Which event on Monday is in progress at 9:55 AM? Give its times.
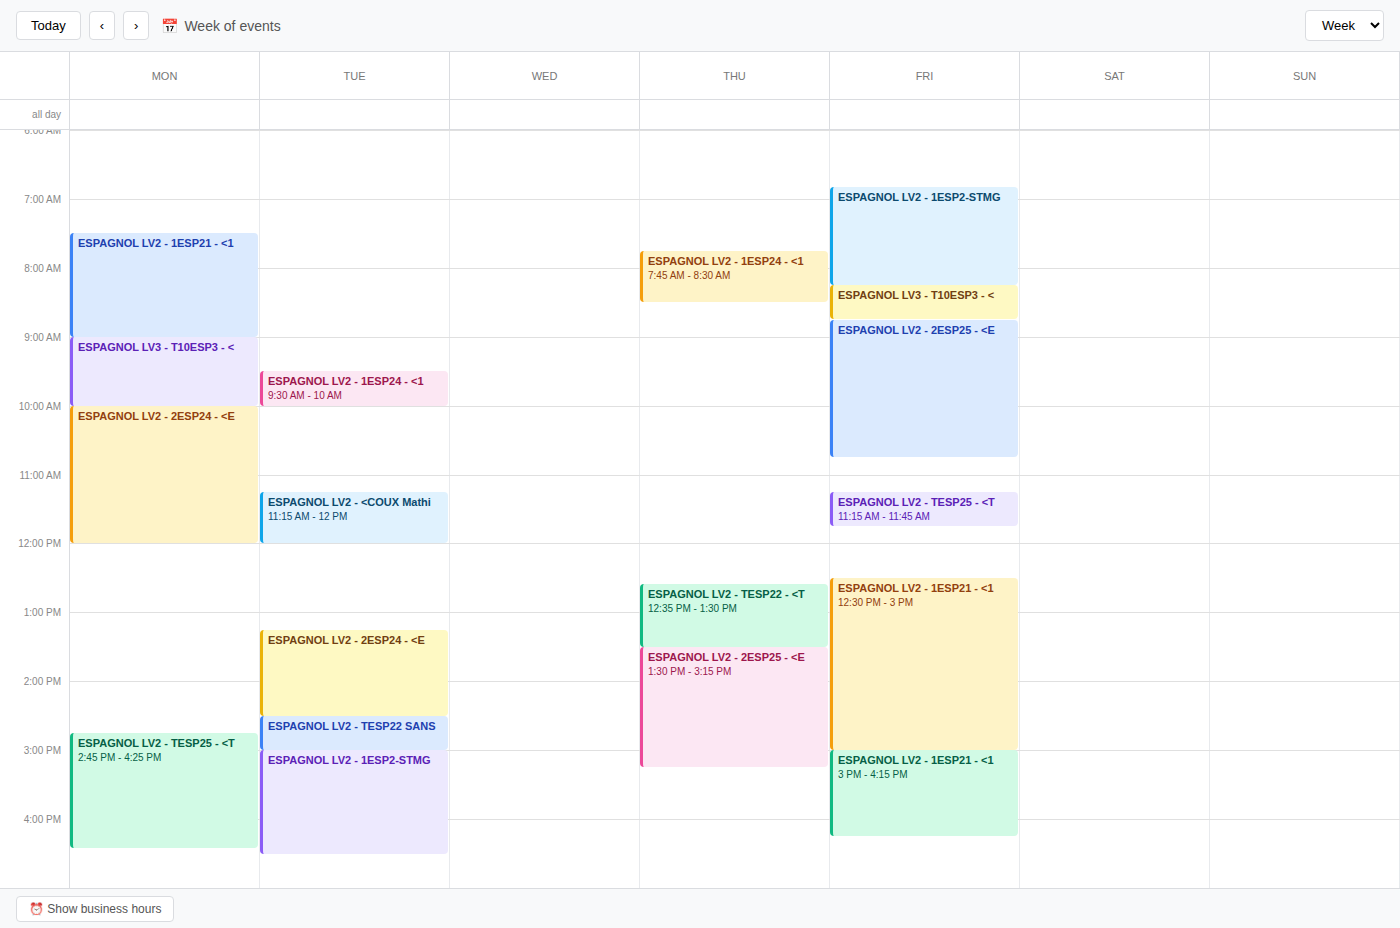
"ESPAGNOL LV3 - T10ESP3 - <", 9:00 AM to 10:00 AM